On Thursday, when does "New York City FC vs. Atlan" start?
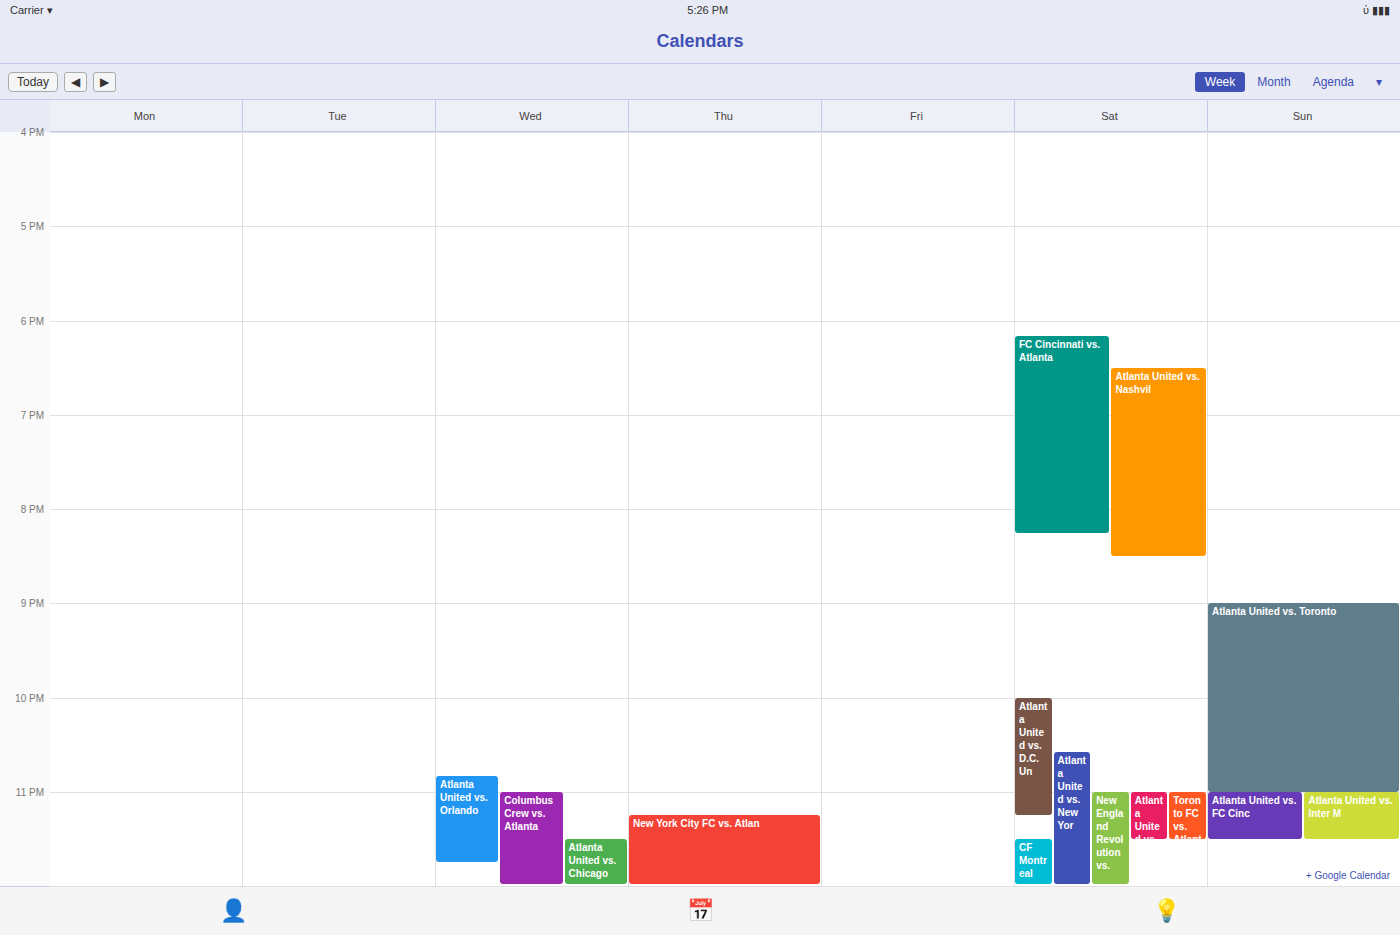
11:15 PM